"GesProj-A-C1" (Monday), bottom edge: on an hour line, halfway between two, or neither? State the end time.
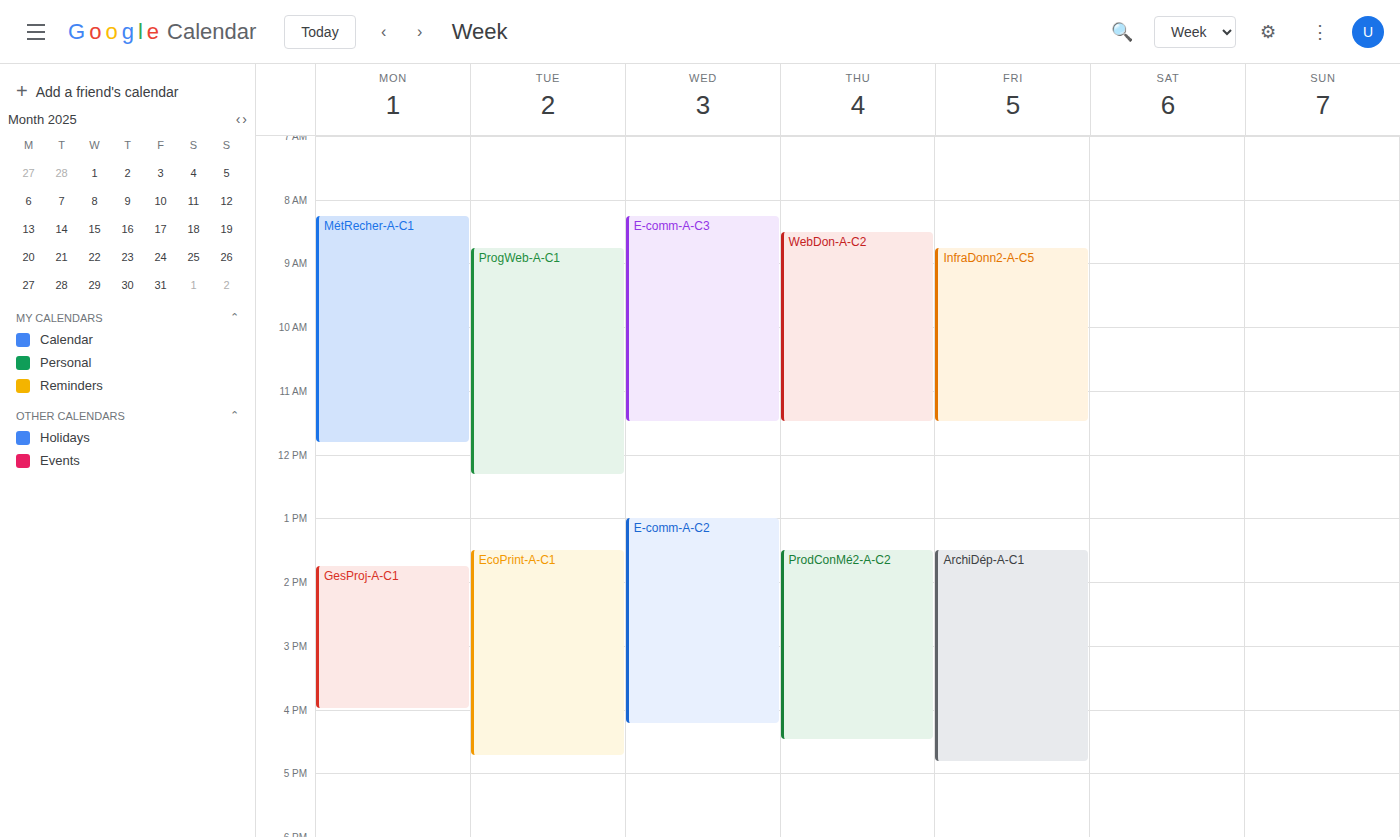
4:00 PM -- exactly on the 4 PM line.